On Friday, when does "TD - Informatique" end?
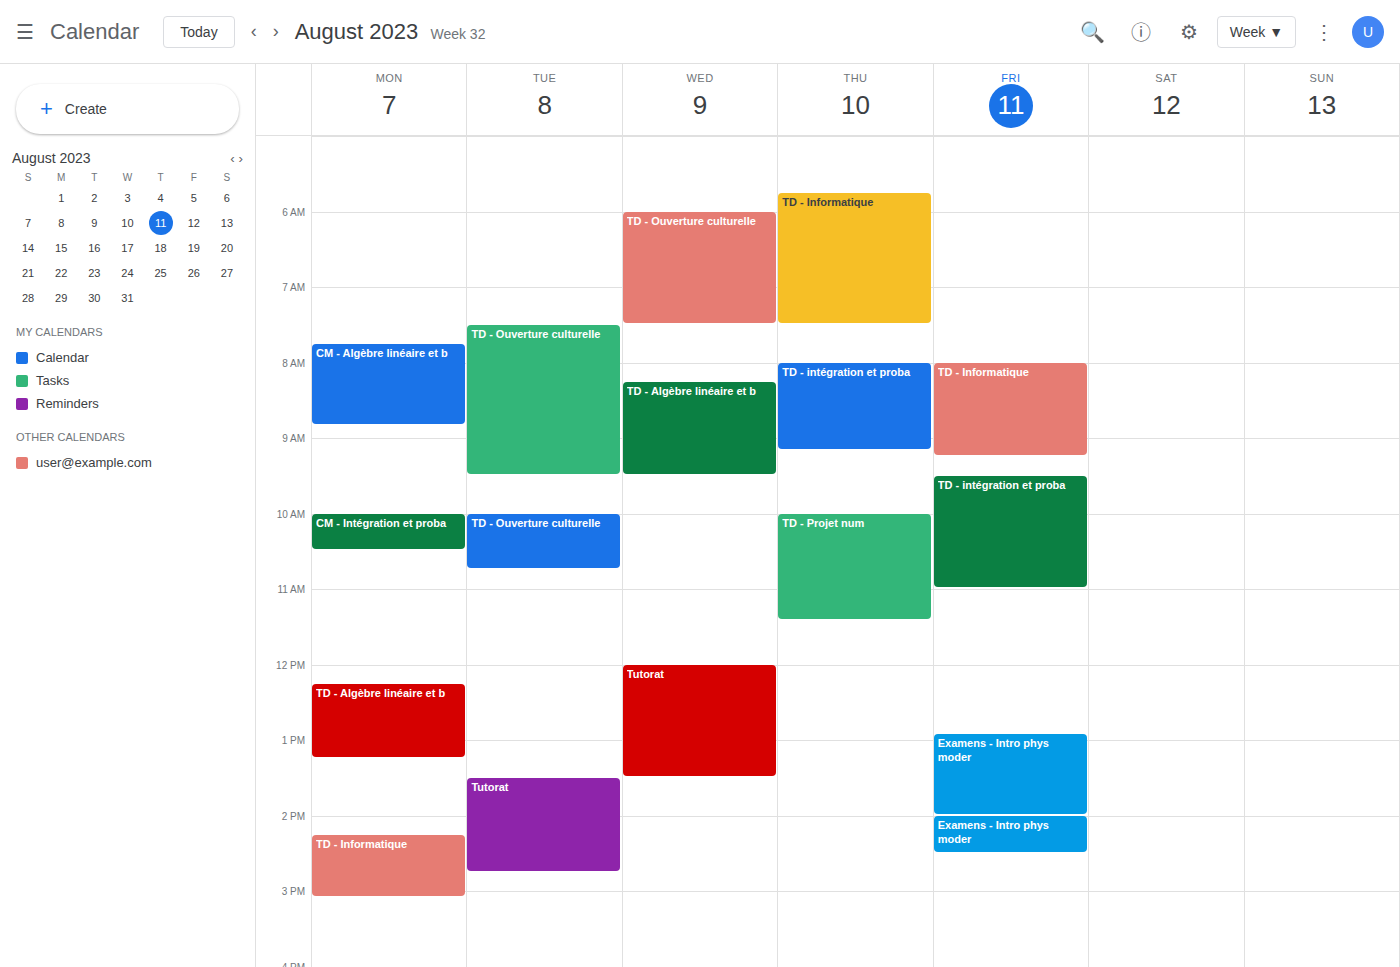
9:15 AM